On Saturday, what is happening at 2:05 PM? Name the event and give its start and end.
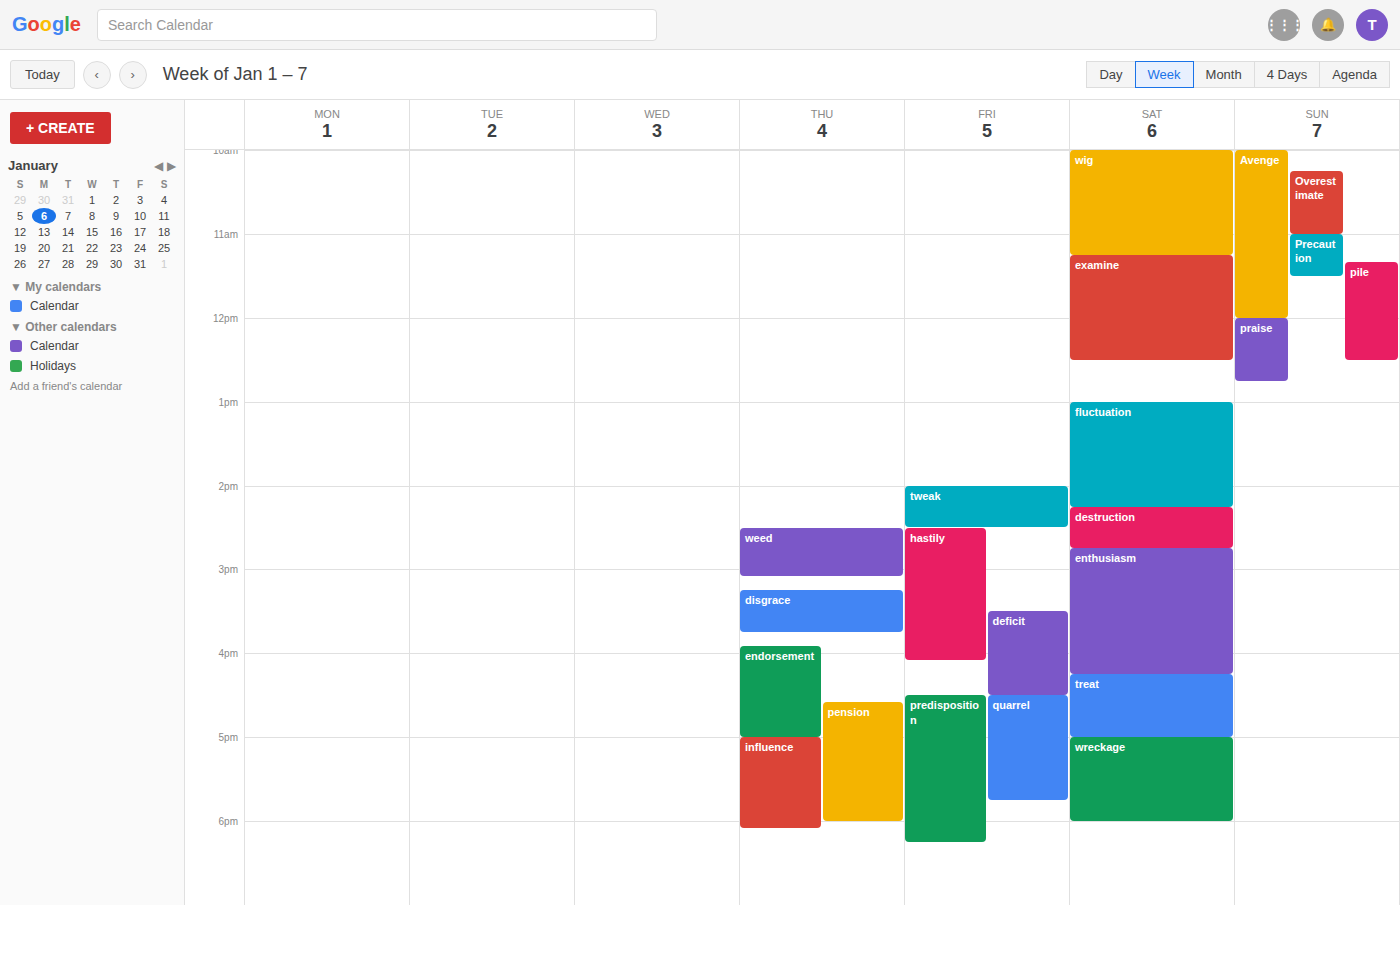
"fluctuation", 1:00 PM to 2:15 PM